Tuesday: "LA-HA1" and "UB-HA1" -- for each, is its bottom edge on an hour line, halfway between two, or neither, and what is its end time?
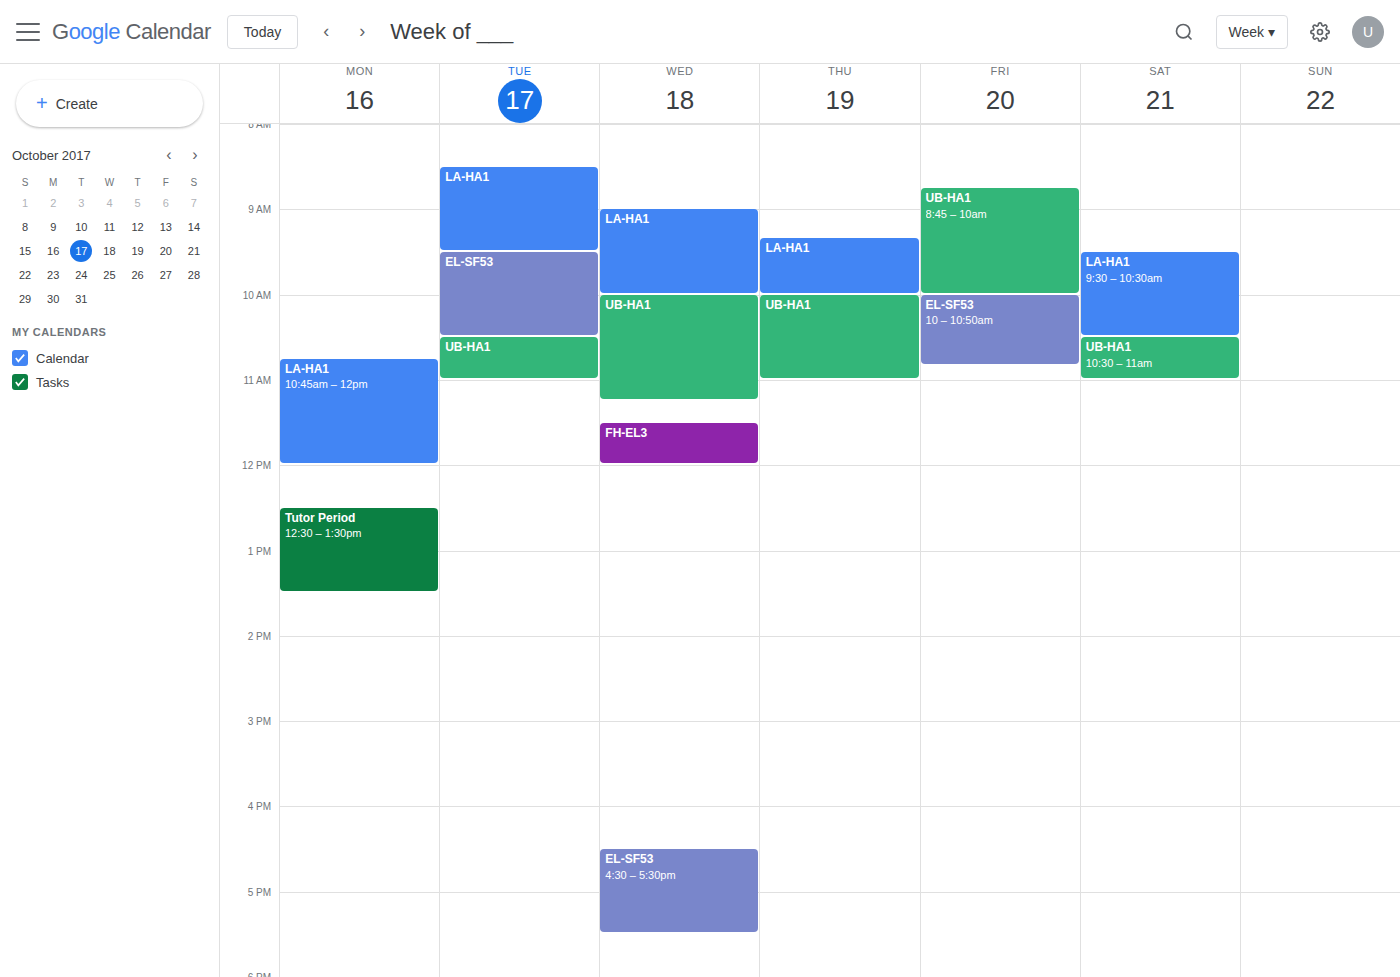
"LA-HA1": 9:30 AM, halfway between the 9 AM and 10 AM lines. "UB-HA1": 11:00 AM, exactly on the 11 AM line.